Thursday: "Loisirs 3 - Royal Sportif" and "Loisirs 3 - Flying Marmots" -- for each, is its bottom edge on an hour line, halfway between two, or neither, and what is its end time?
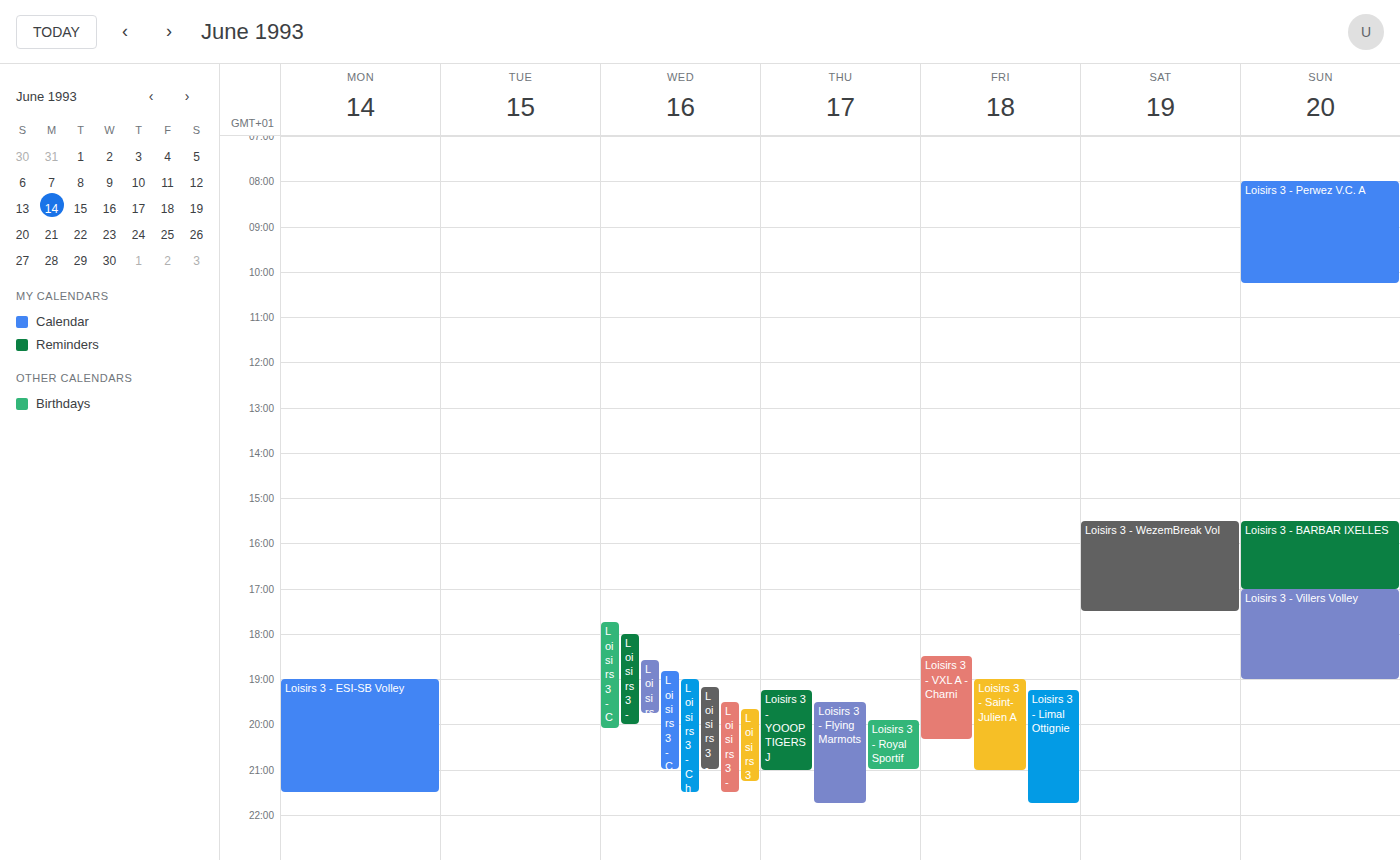
"Loisirs 3 - Royal Sportif": 9:00 PM, exactly on the 9 PM line. "Loisirs 3 - Flying Marmots": 9:45 PM, neither: three quarters of the way from the 9 PM line to the 10 PM line.